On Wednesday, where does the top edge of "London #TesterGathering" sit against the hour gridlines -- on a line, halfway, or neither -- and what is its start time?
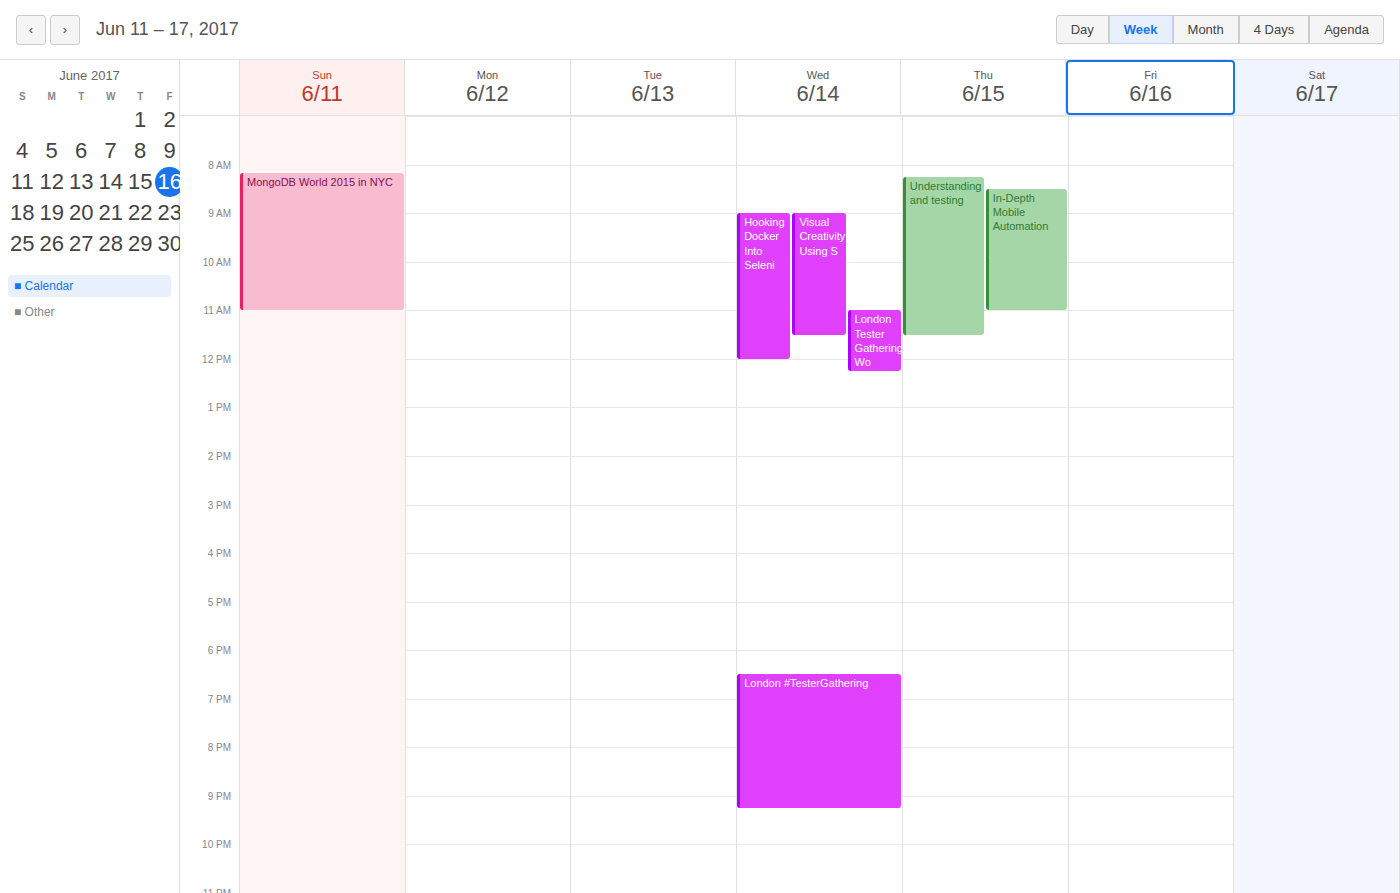
6:30 PM -- halfway between the 6 PM and 7 PM lines.